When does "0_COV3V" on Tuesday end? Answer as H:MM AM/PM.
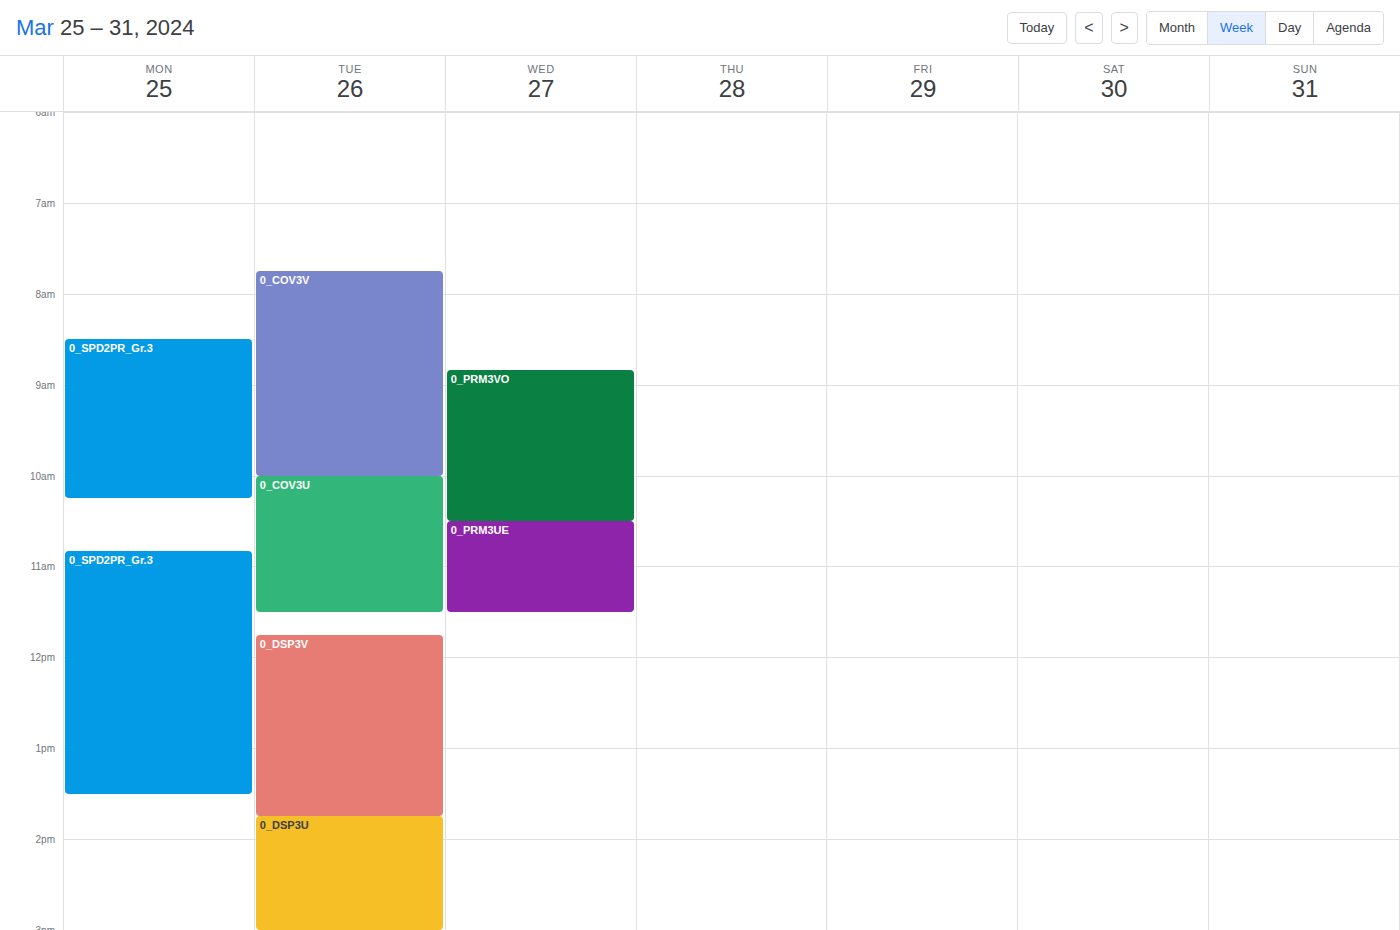
10:00 AM